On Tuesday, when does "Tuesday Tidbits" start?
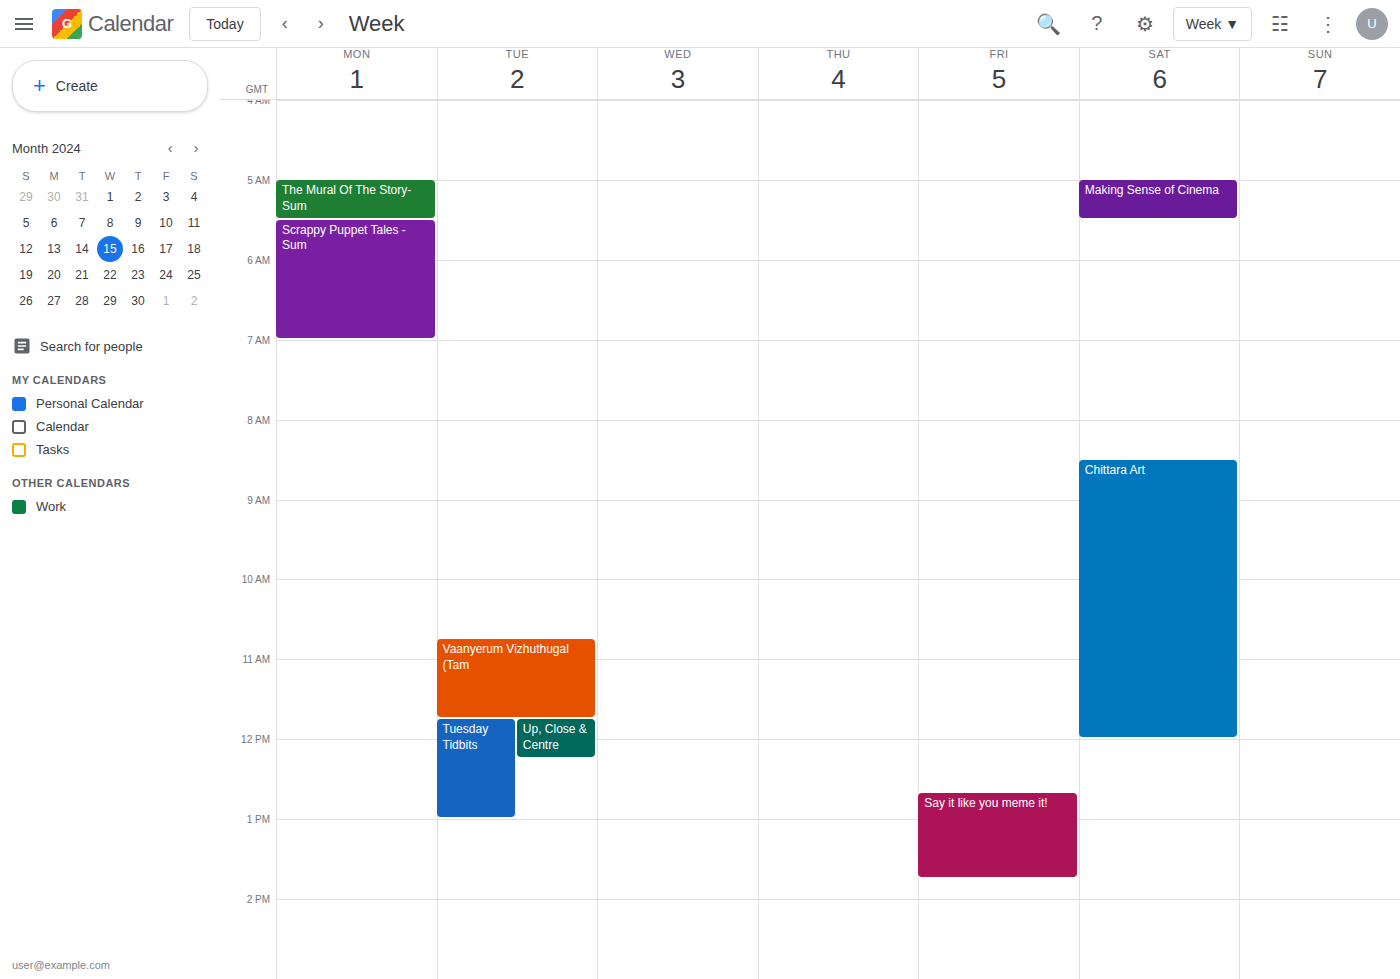
11:45 AM